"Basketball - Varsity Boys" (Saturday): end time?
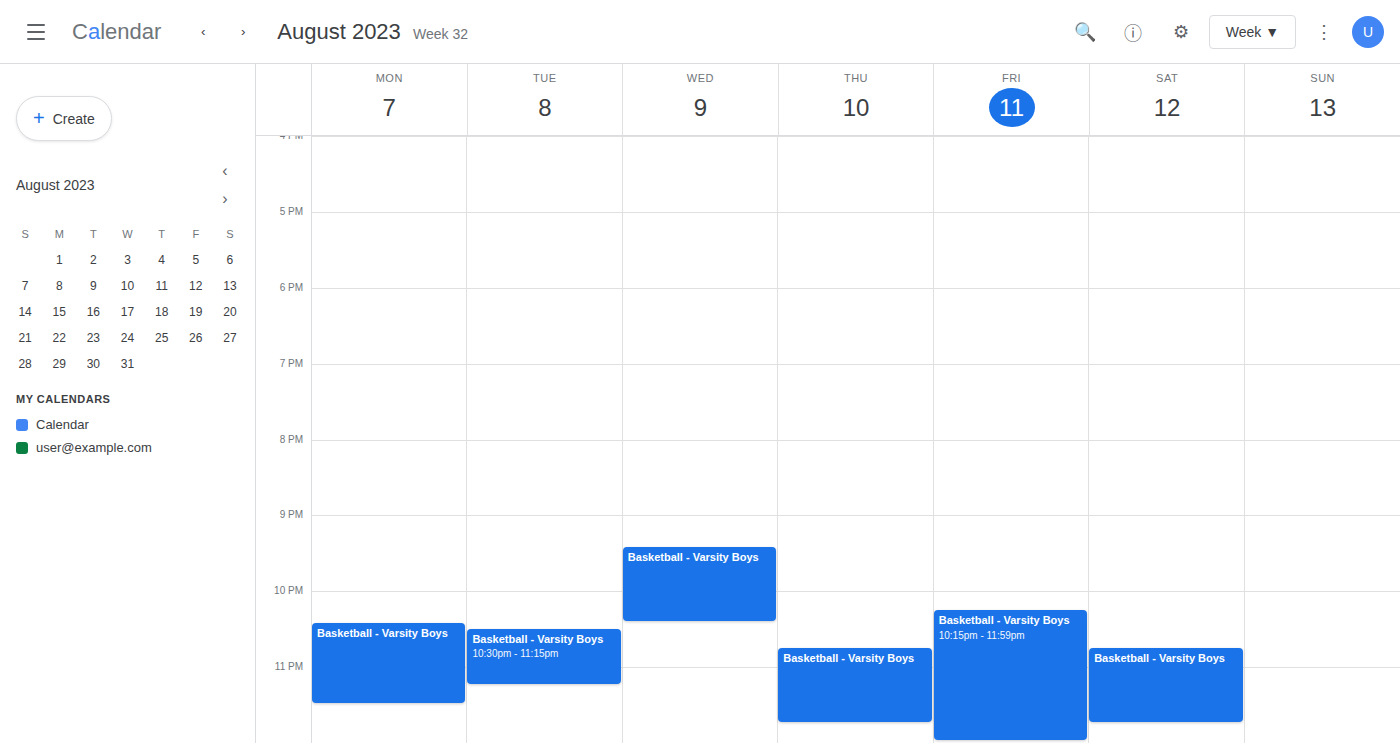
11:45 PM